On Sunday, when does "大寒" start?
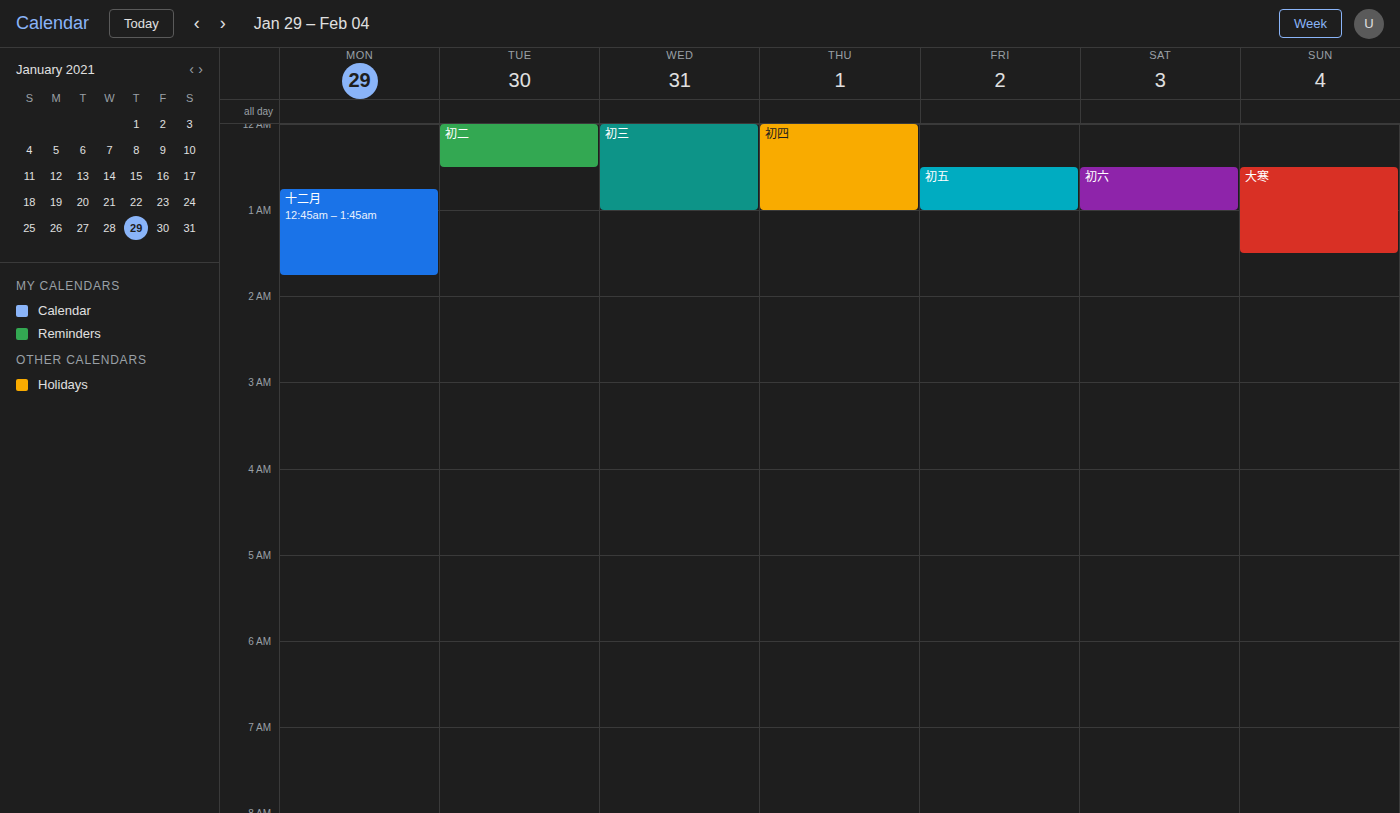
12:30 AM